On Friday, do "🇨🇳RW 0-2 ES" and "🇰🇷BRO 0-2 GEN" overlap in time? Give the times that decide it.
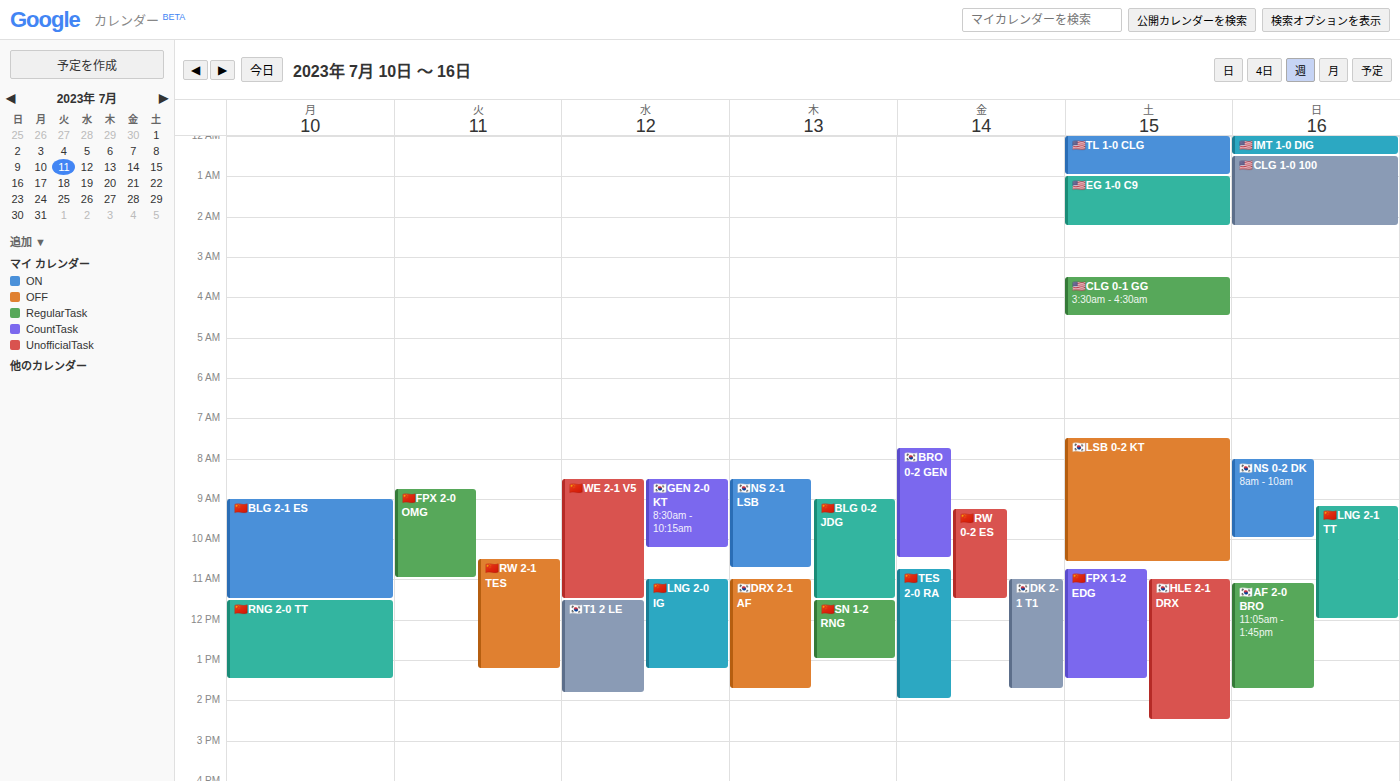
"🇨🇳RW 0-2 ES" starts at 9:15 AM, before "🇰🇷BRO 0-2 GEN" ends at 10:30 AM -- they overlap.